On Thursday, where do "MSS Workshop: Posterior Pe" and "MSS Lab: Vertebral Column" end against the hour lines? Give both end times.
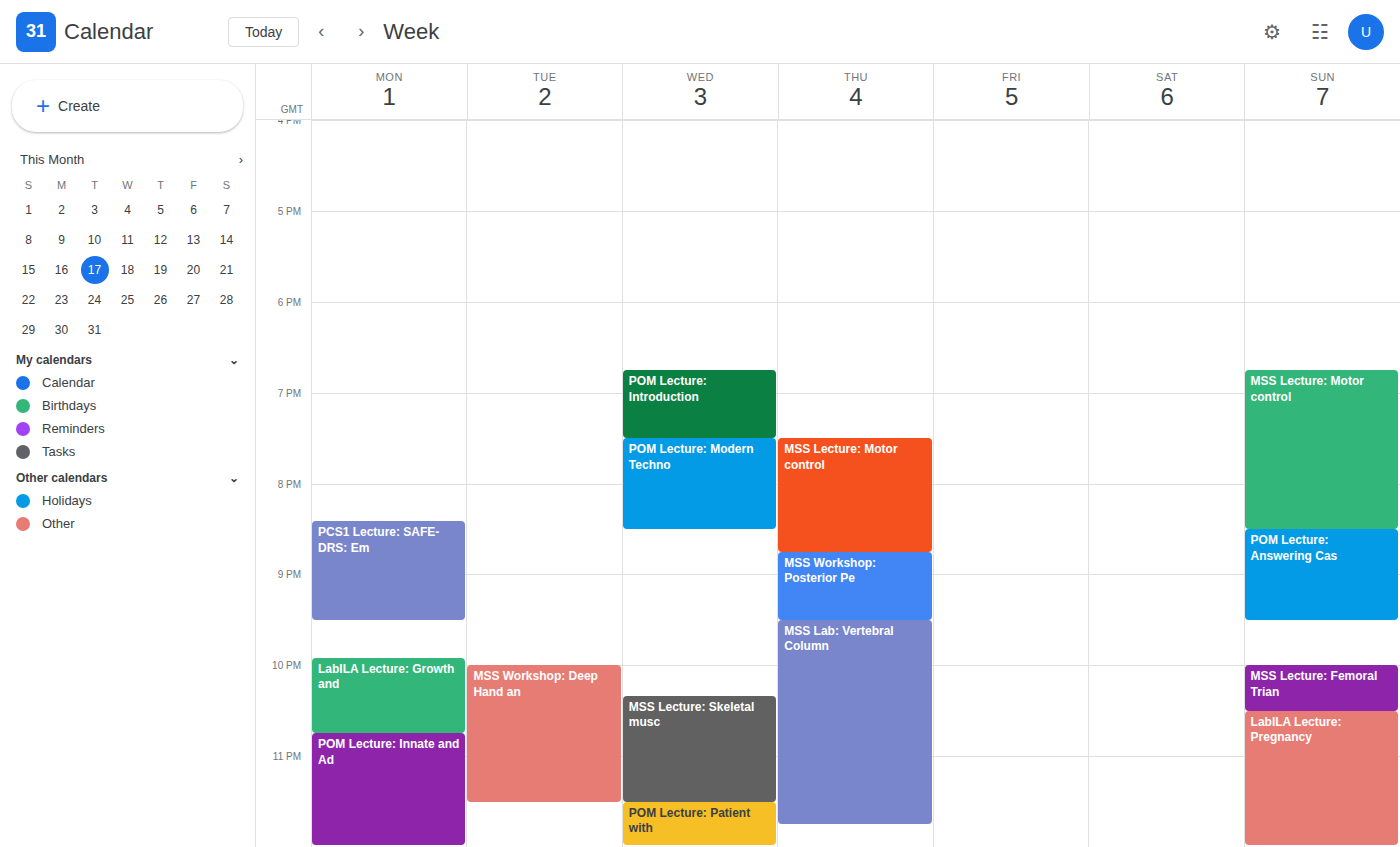
"MSS Workshop: Posterior Pe": 21:30, halfway between the 21:00 and 22:00 lines. "MSS Lab: Vertebral Column": 23:45, neither: three quarters of the way from the 23:00 line to the 24:00 line.